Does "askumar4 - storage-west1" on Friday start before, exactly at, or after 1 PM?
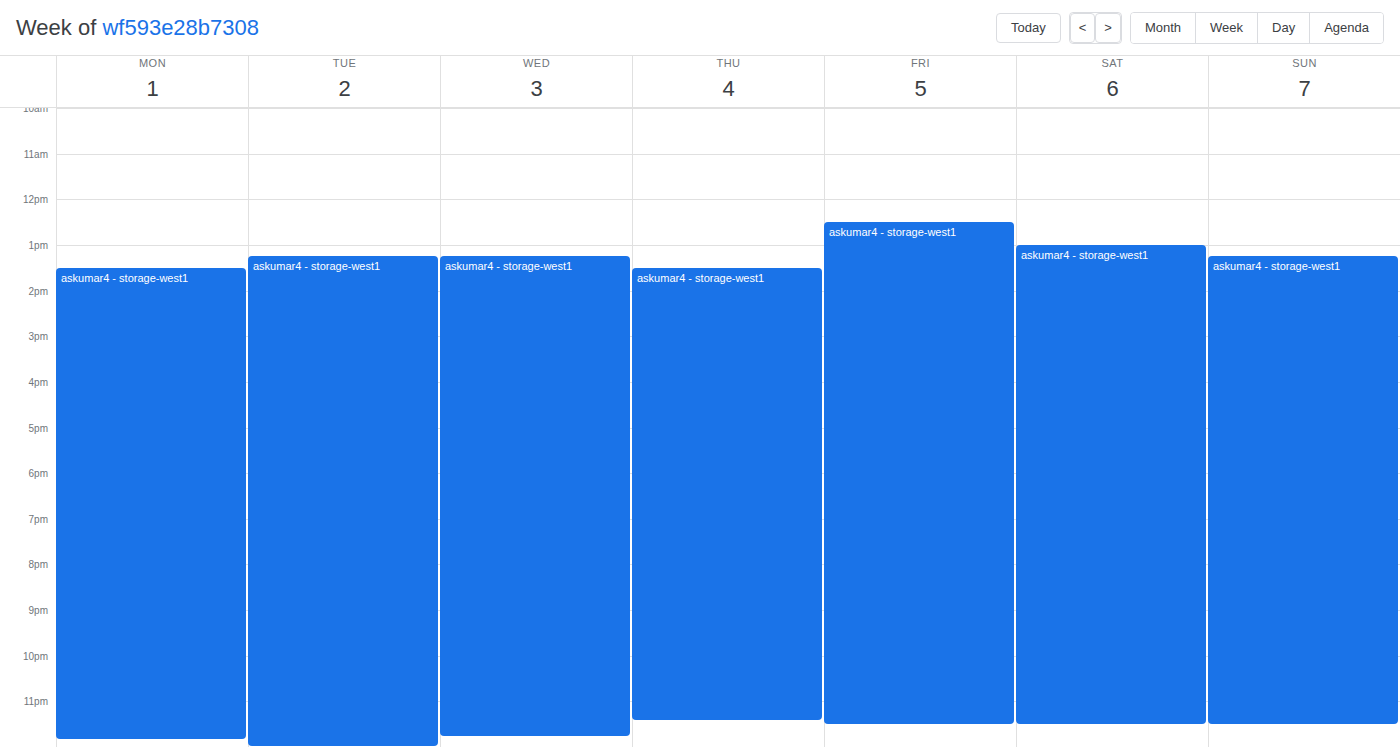
12:30 PM -- before 1 PM, 30 minutes above the 1 PM line.